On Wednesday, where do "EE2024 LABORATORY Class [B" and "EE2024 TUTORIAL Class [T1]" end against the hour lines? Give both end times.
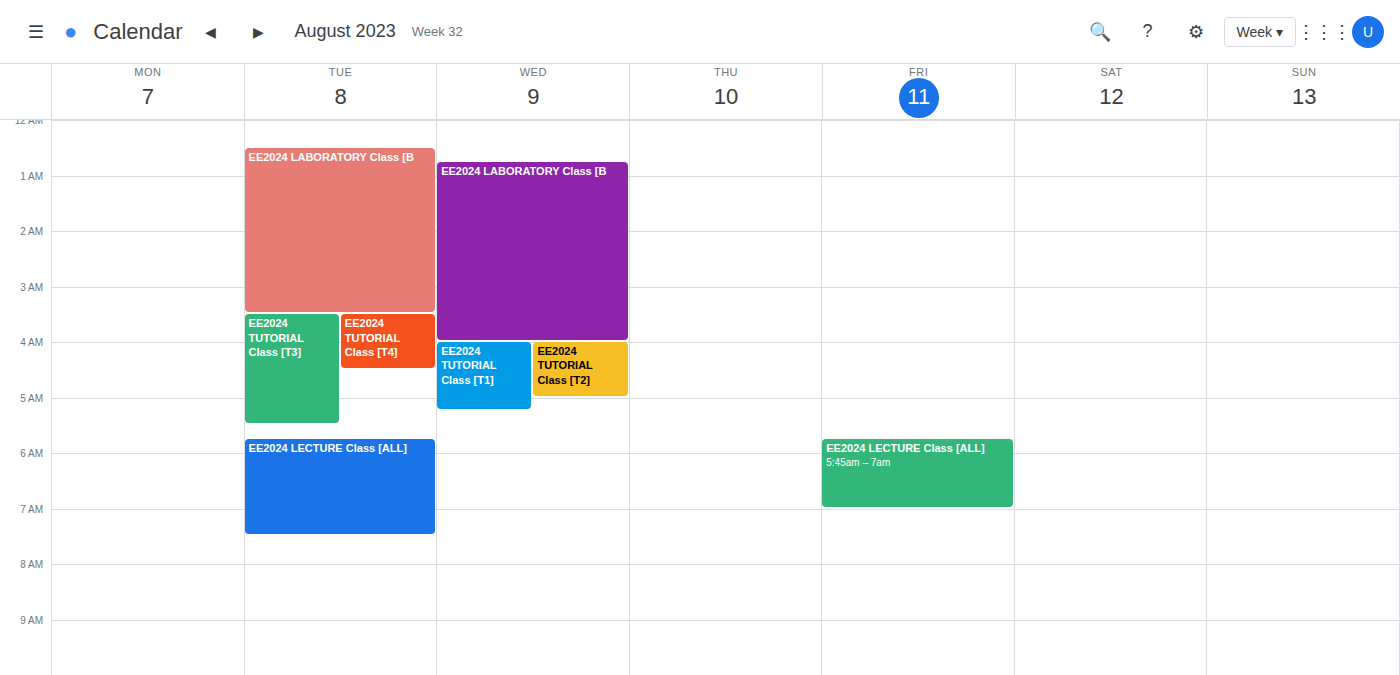
"EE2024 LABORATORY Class [B": 4:00 AM, exactly on the 4 AM line. "EE2024 TUTORIAL Class [T1]": 5:15 AM, neither: a quarter of the way from the 5 AM line to the 6 AM line.